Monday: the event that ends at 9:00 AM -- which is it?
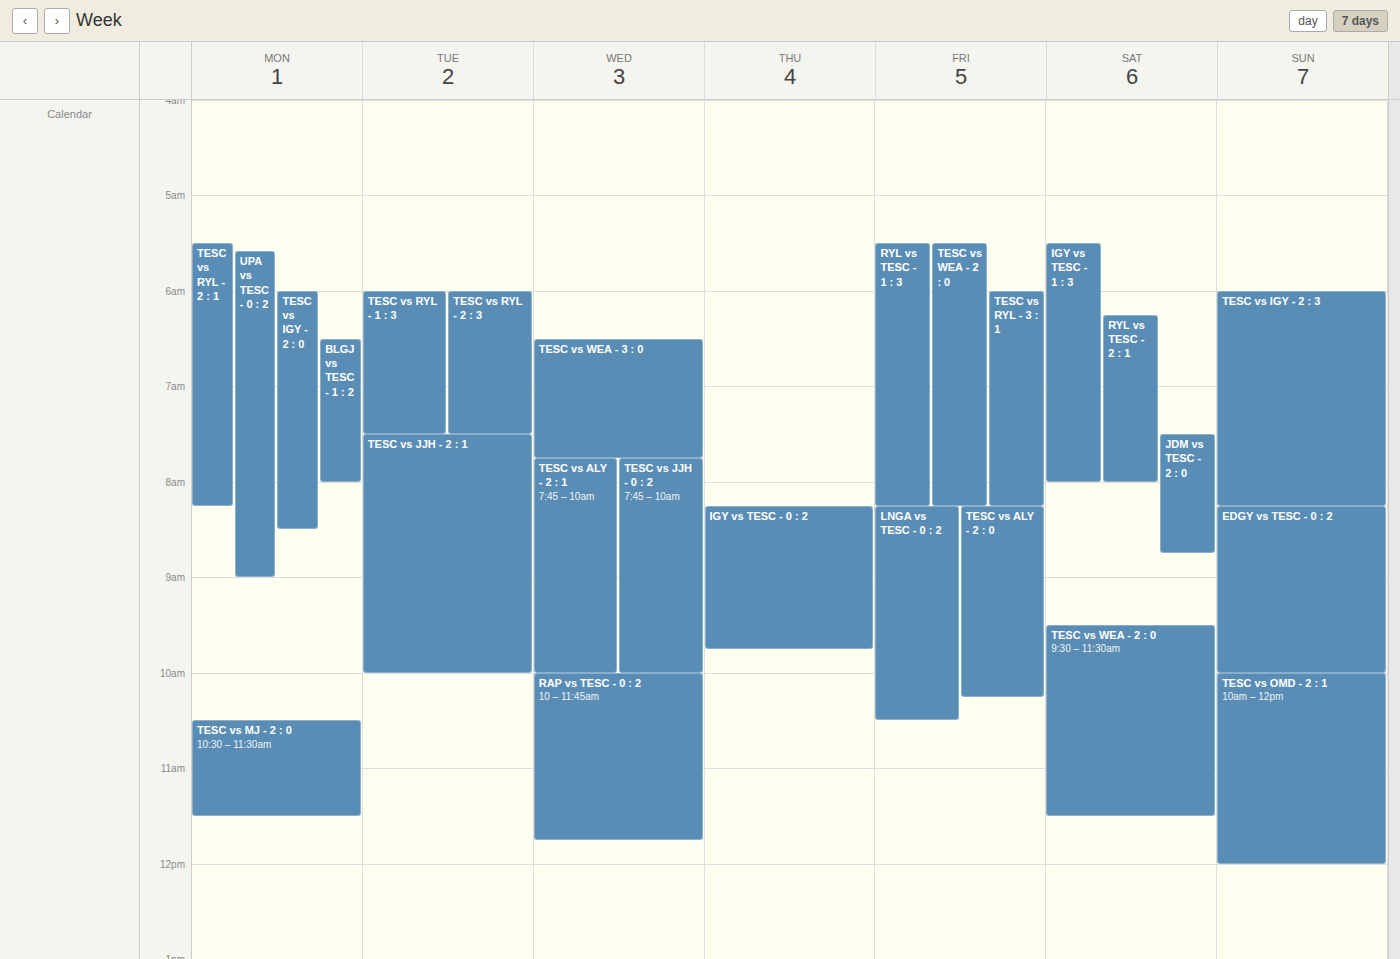
"UPA vs TESC - 0 : 2"